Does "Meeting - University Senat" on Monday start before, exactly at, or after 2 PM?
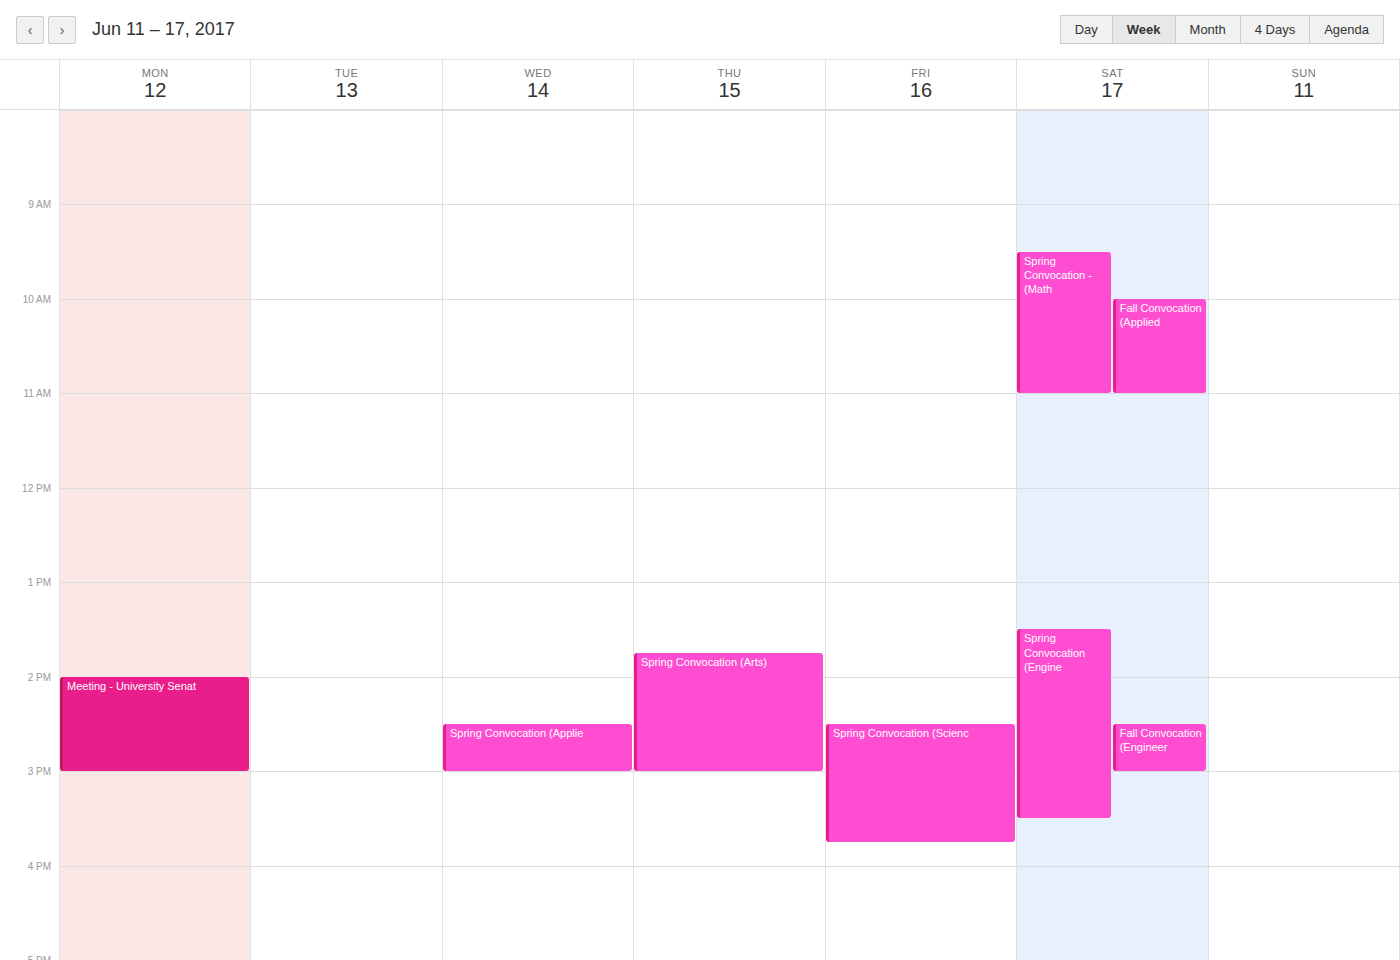
2:00 PM -- exactly at 2 PM, on the 2 PM line.